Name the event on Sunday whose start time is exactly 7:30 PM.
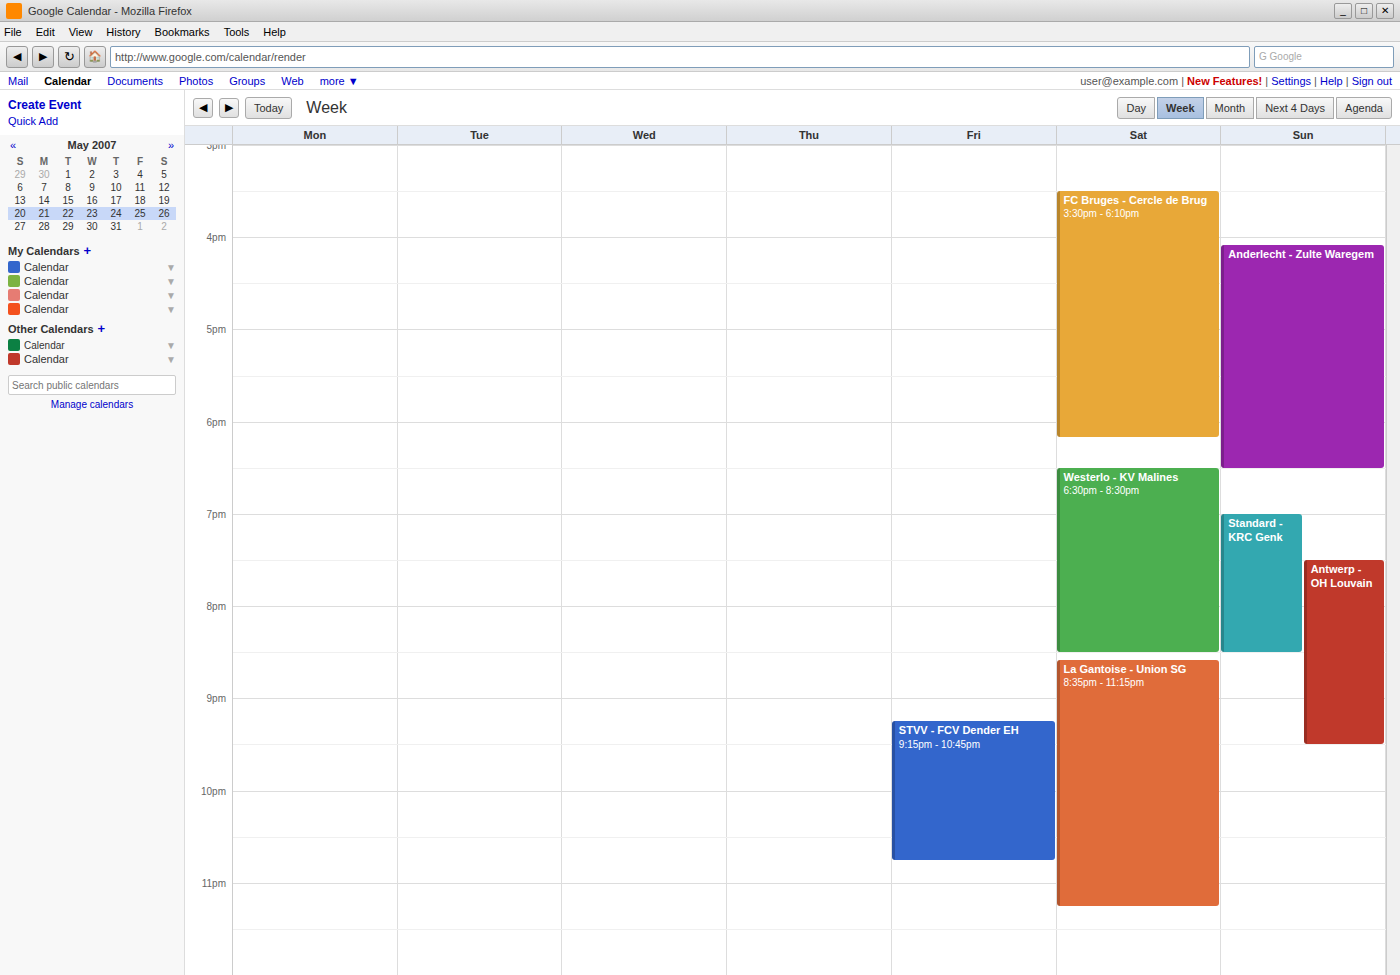
"Antwerp - OH Louvain"